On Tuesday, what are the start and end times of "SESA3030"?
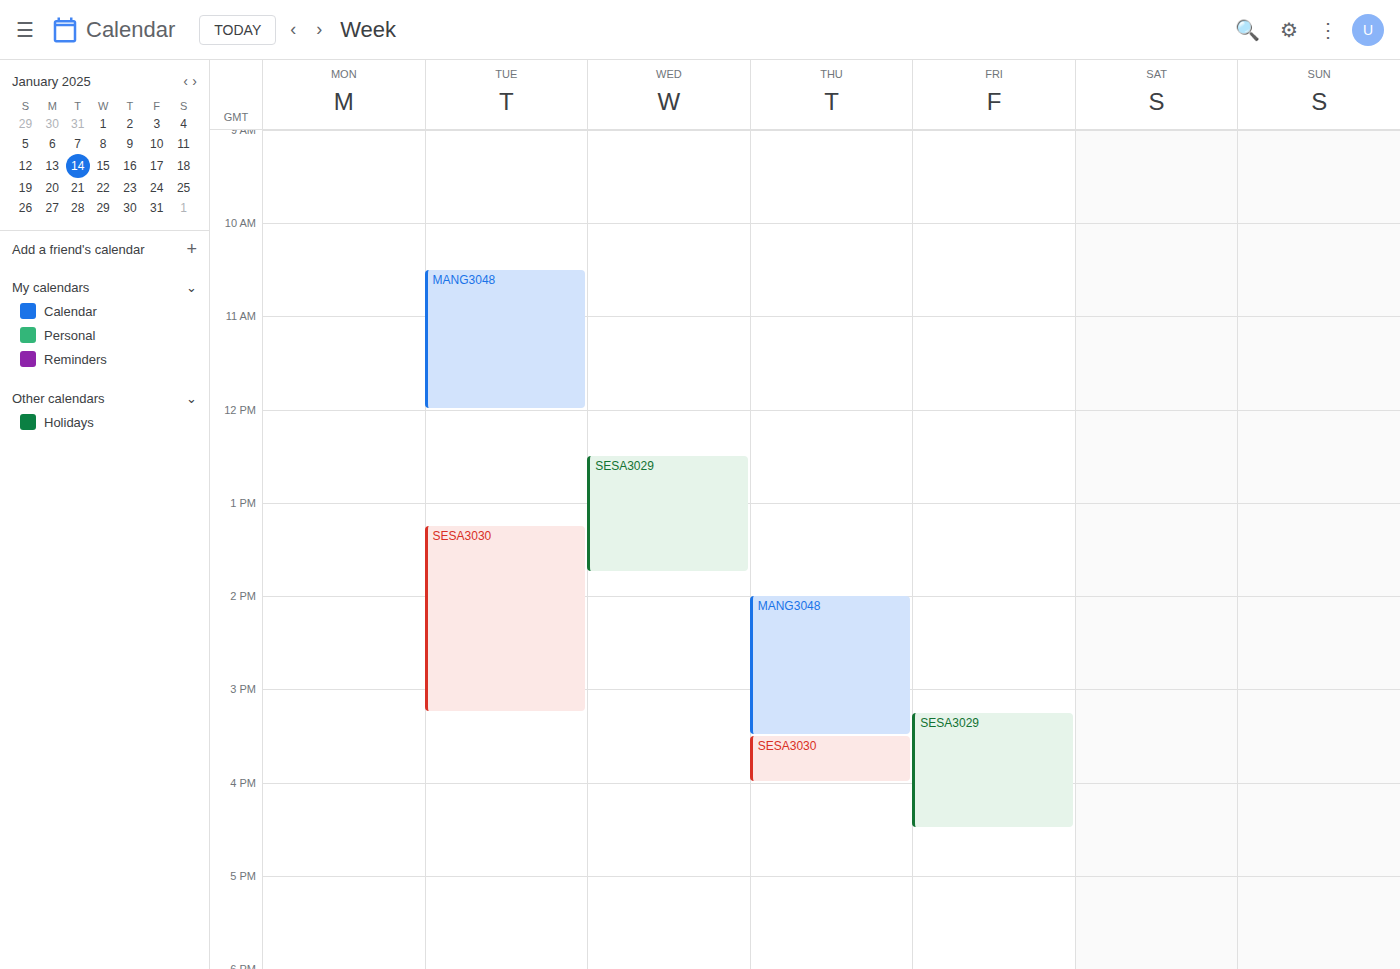
1:15 PM to 3:15 PM